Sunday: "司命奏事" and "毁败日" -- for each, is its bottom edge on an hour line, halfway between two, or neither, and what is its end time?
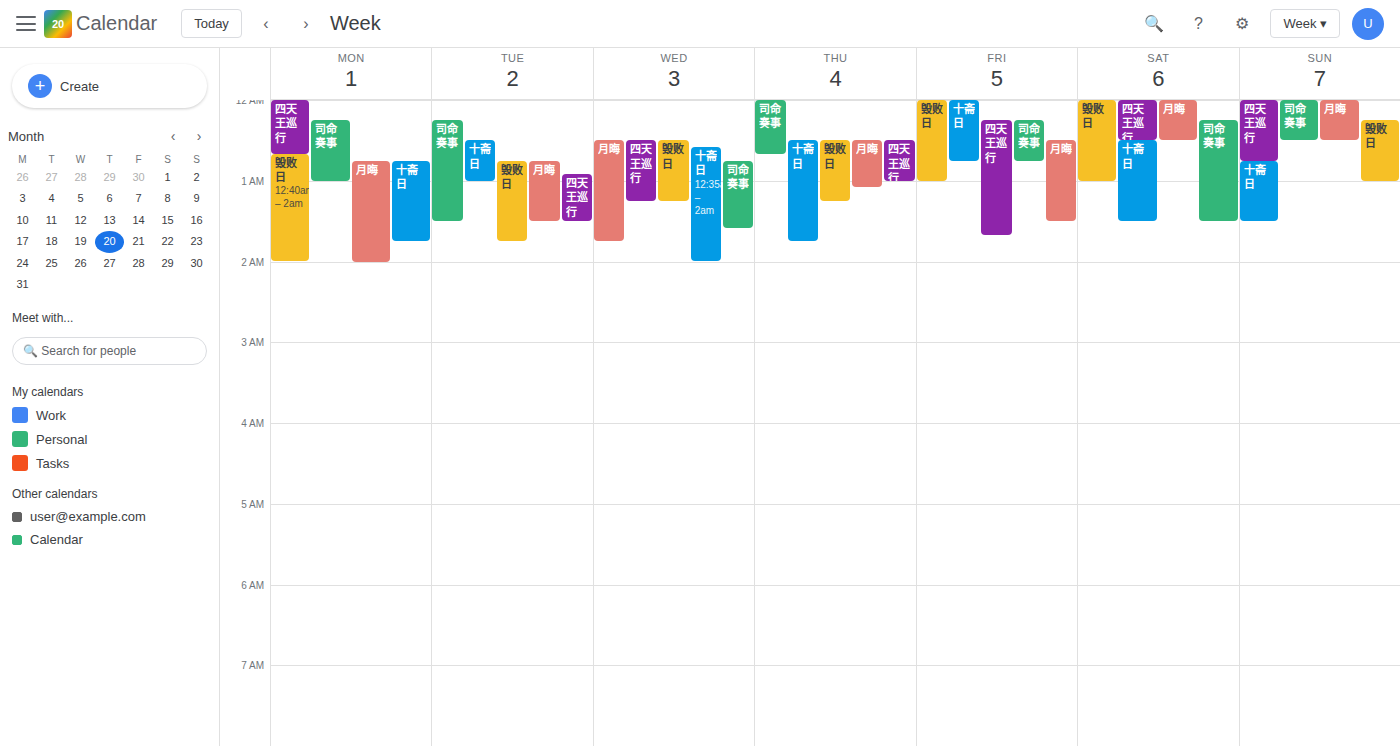
"司命奏事": 12:30 AM, halfway between the 12 AM and 1 AM lines. "毁败日": 1:00 AM, exactly on the 1 AM line.